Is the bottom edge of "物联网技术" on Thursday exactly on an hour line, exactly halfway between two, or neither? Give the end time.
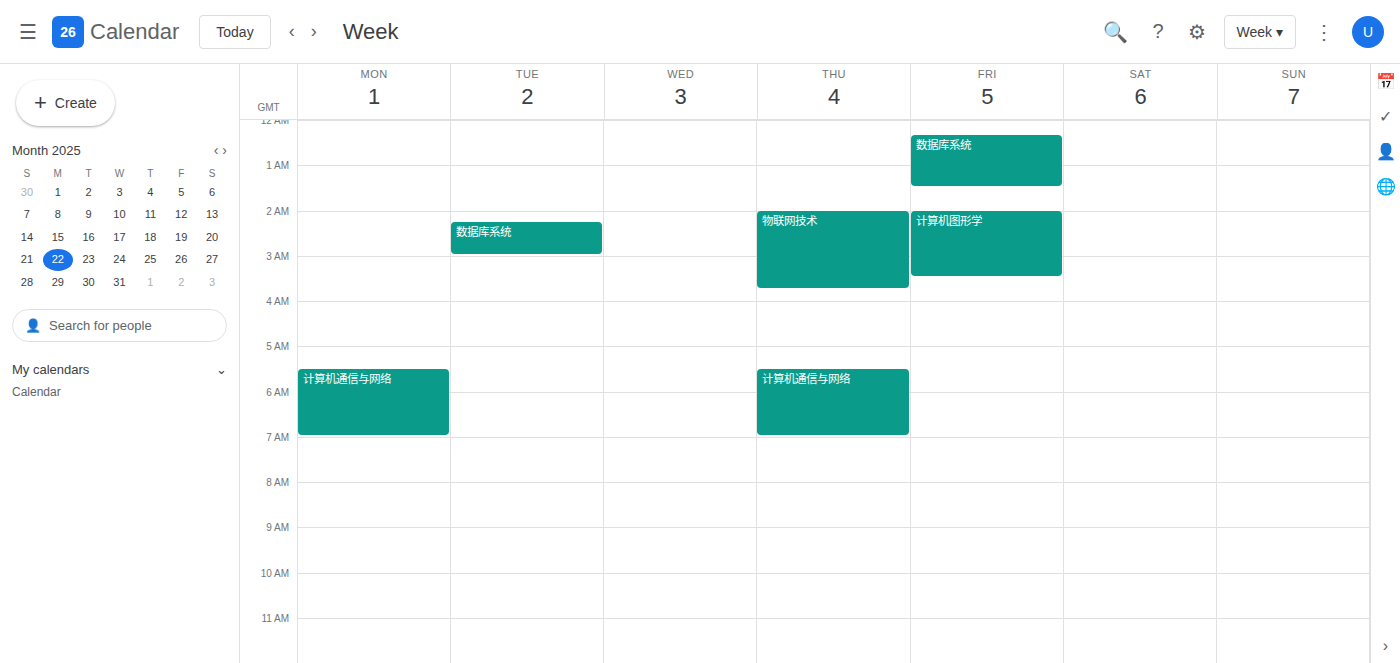
3:45 AM -- neither: three quarters of the way from the 3 AM line to the 4 AM line.